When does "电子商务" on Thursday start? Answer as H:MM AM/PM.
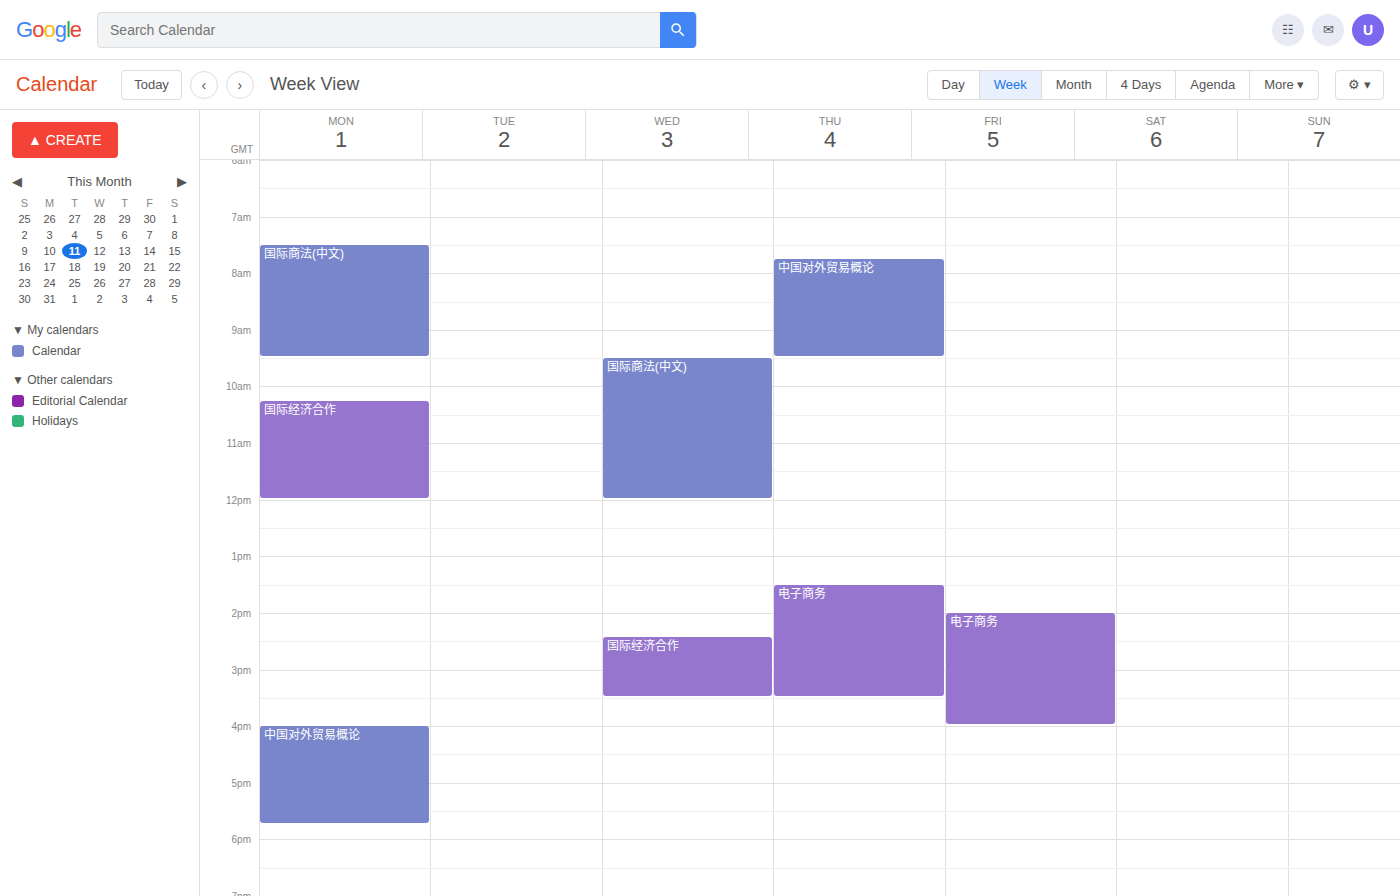
1:30 PM